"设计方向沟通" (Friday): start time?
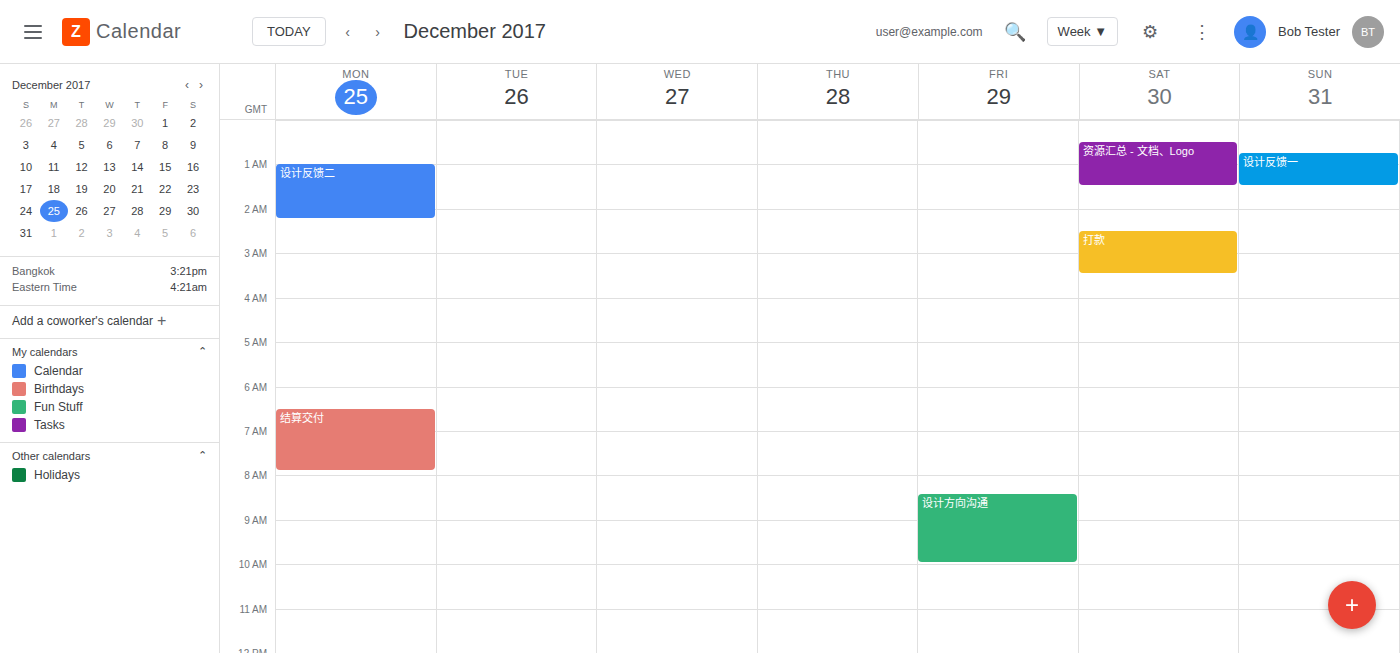
08:25